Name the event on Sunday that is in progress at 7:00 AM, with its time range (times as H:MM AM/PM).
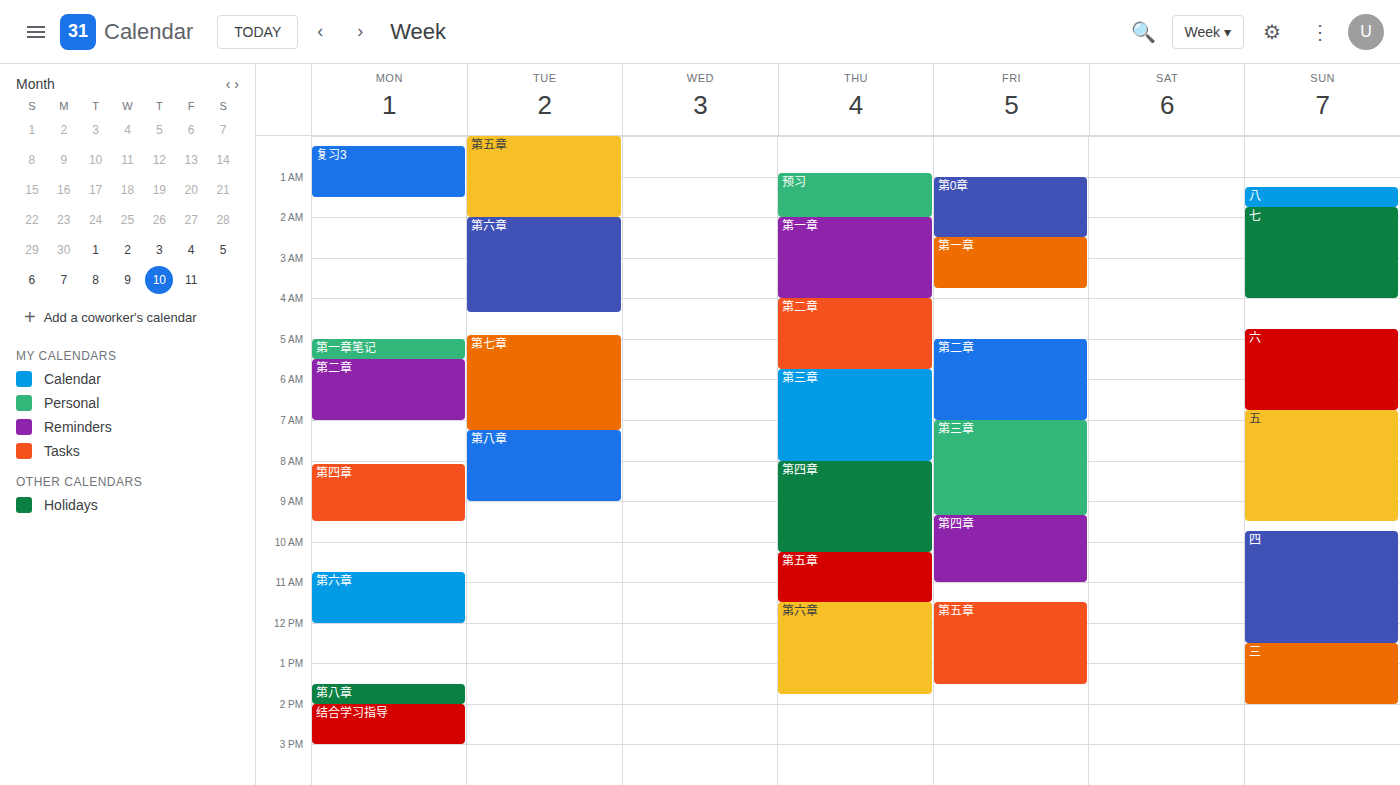
"五", 6:45 AM to 9:30 AM